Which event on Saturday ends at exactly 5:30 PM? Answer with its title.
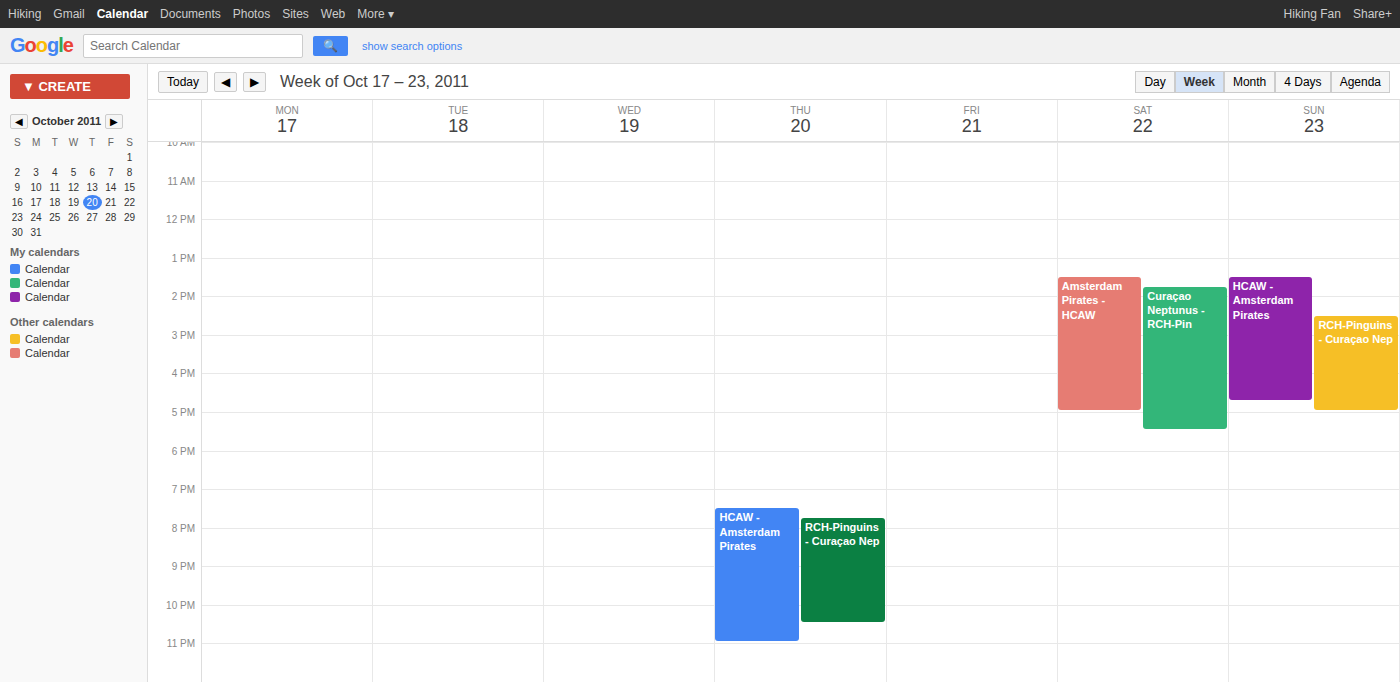
"Curaçao Neptunus - RCH-Pin"